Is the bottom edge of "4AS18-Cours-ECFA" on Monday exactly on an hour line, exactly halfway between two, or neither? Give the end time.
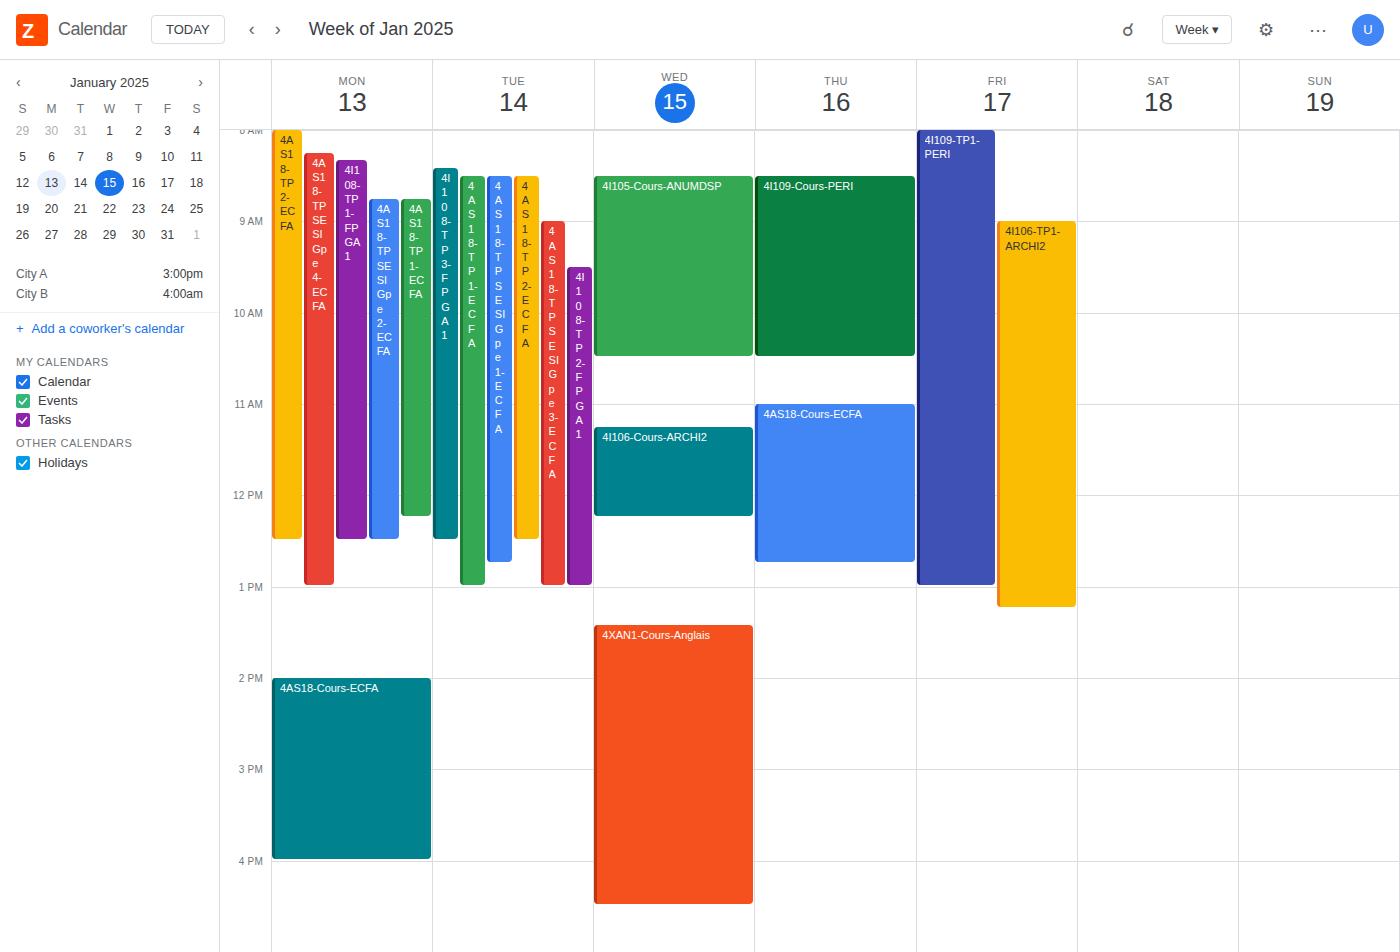
16:00 -- exactly on the 16:00 line.